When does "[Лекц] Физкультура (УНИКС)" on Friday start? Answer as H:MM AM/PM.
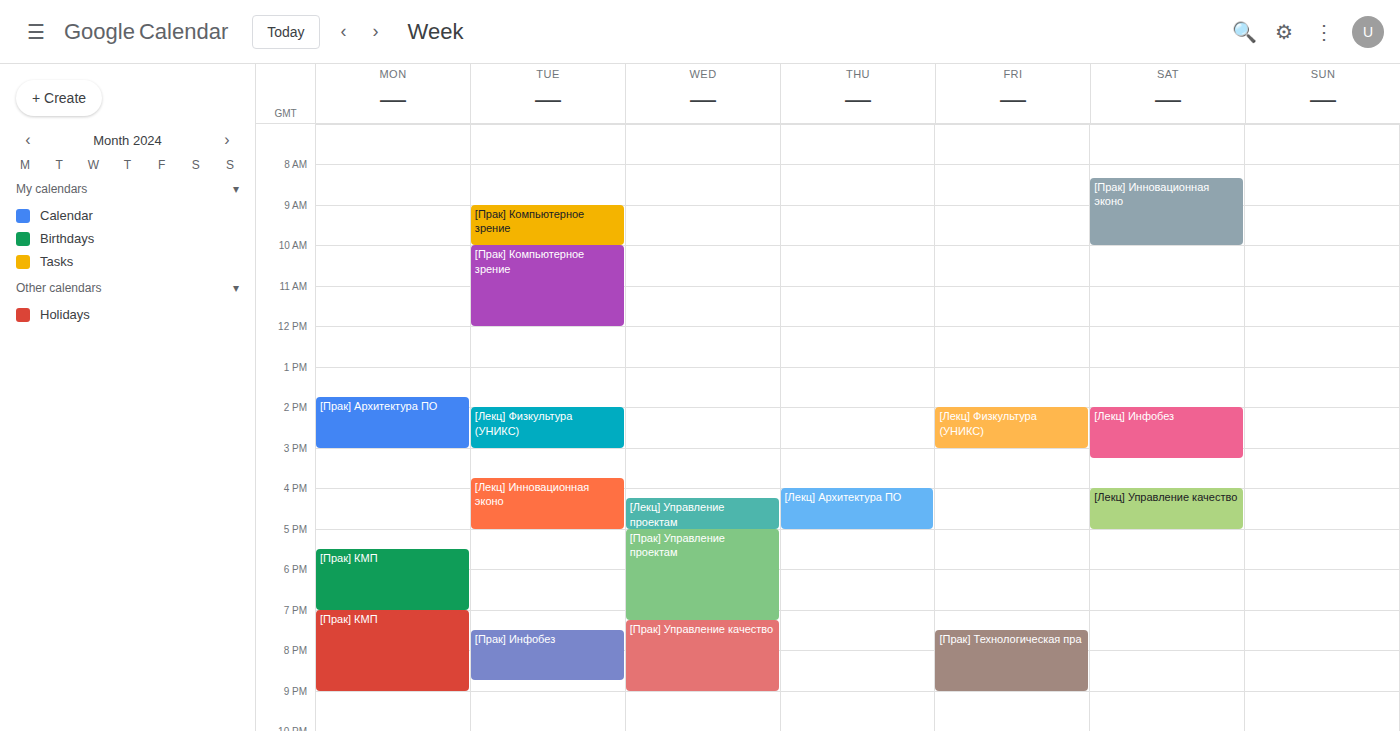
2:00 PM